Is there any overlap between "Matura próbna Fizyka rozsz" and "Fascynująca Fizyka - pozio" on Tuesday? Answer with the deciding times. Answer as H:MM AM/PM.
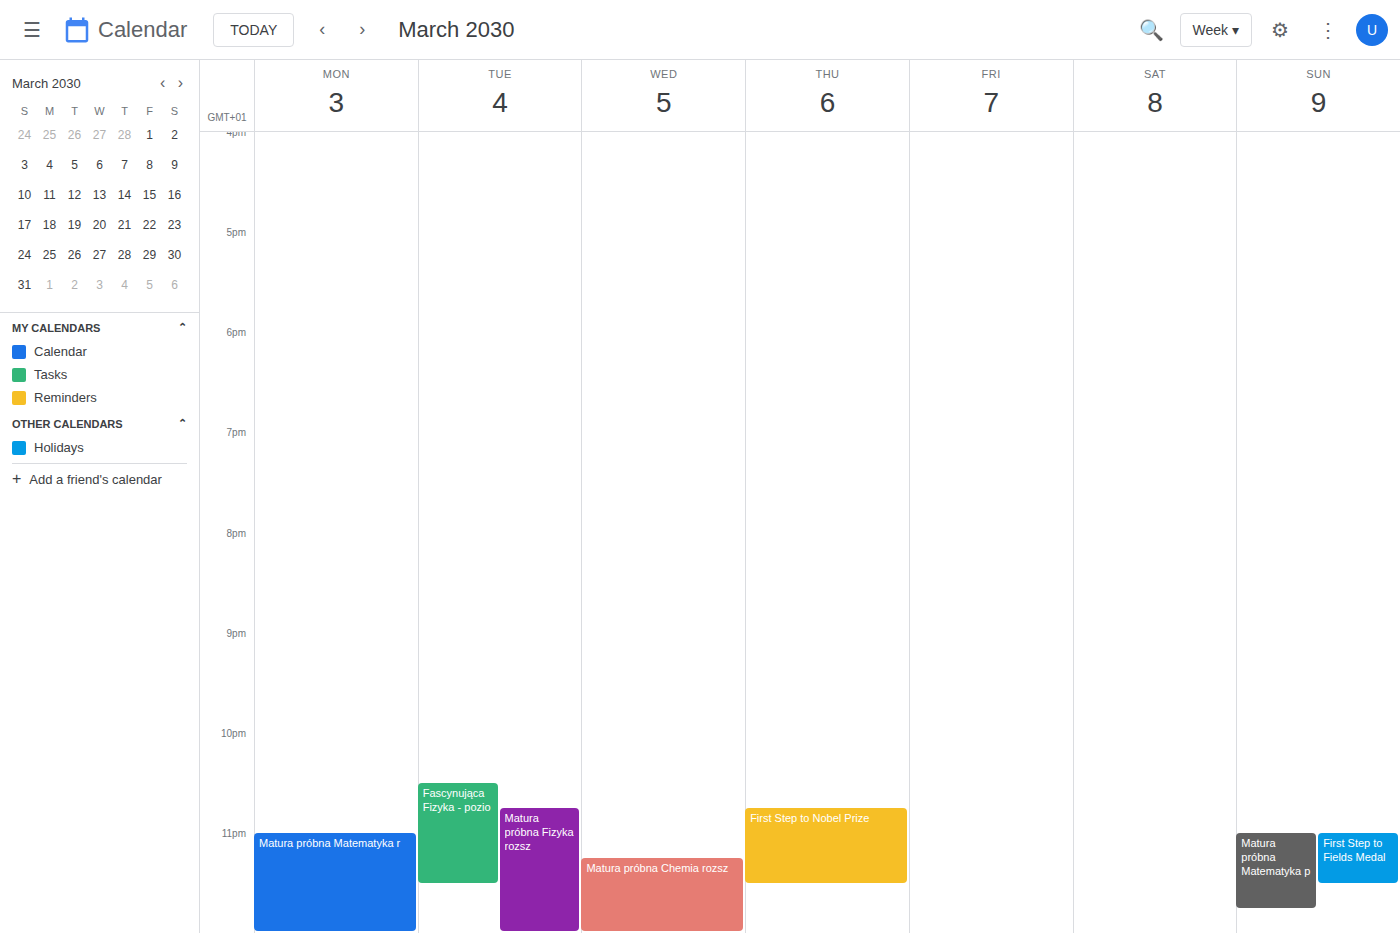
"Matura próbna Fizyka rozsz" starts at 10:45 PM, before "Fascynująca Fizyka - pozio" ends at 11:30 PM -- they overlap.